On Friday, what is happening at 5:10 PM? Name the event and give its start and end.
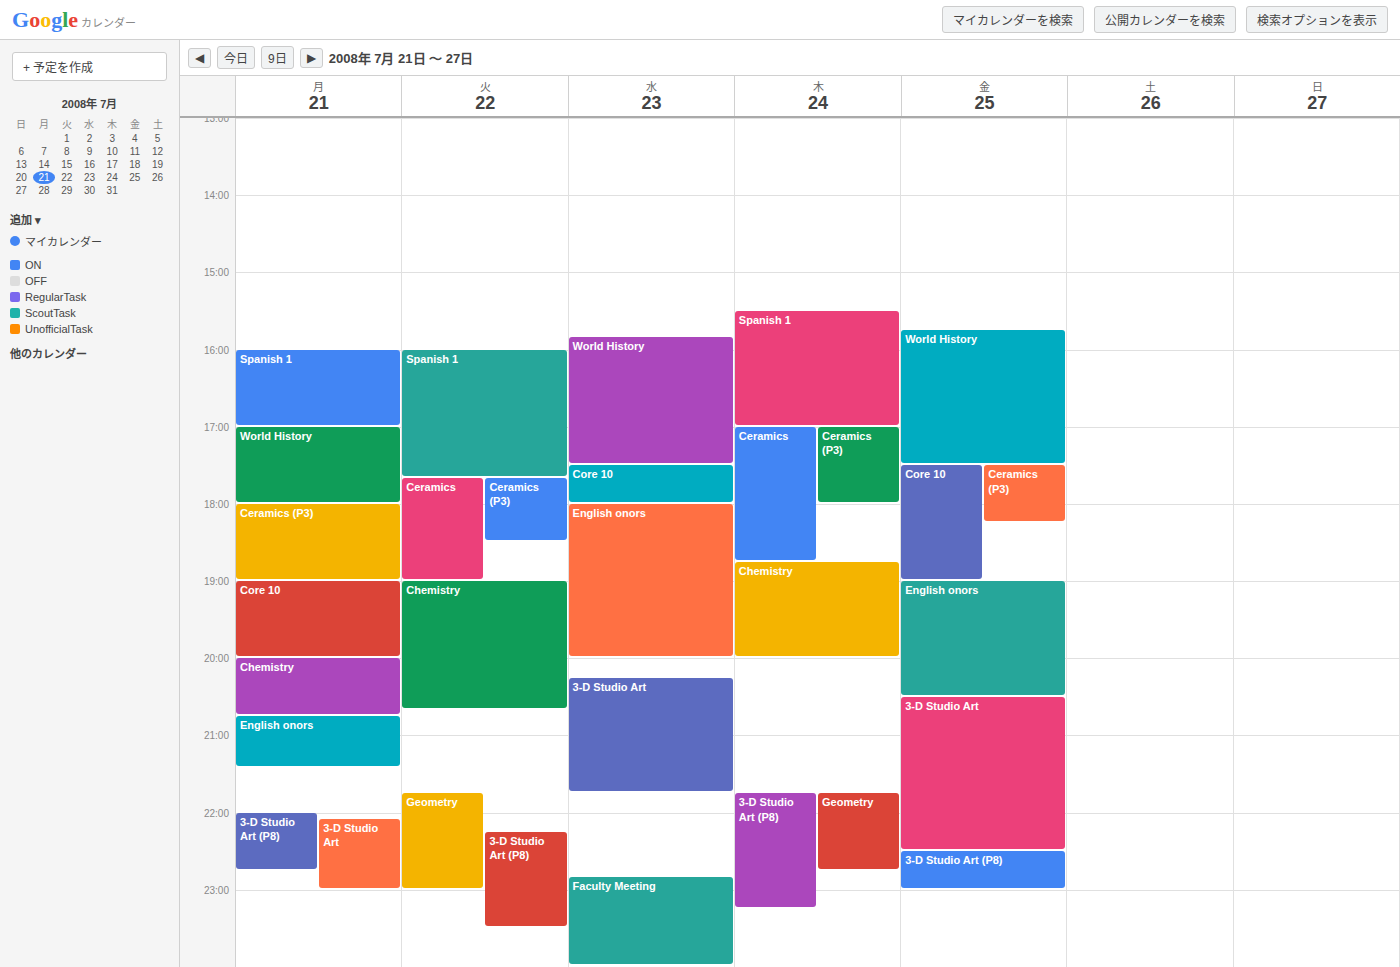
"World History", 3:45 PM to 5:30 PM